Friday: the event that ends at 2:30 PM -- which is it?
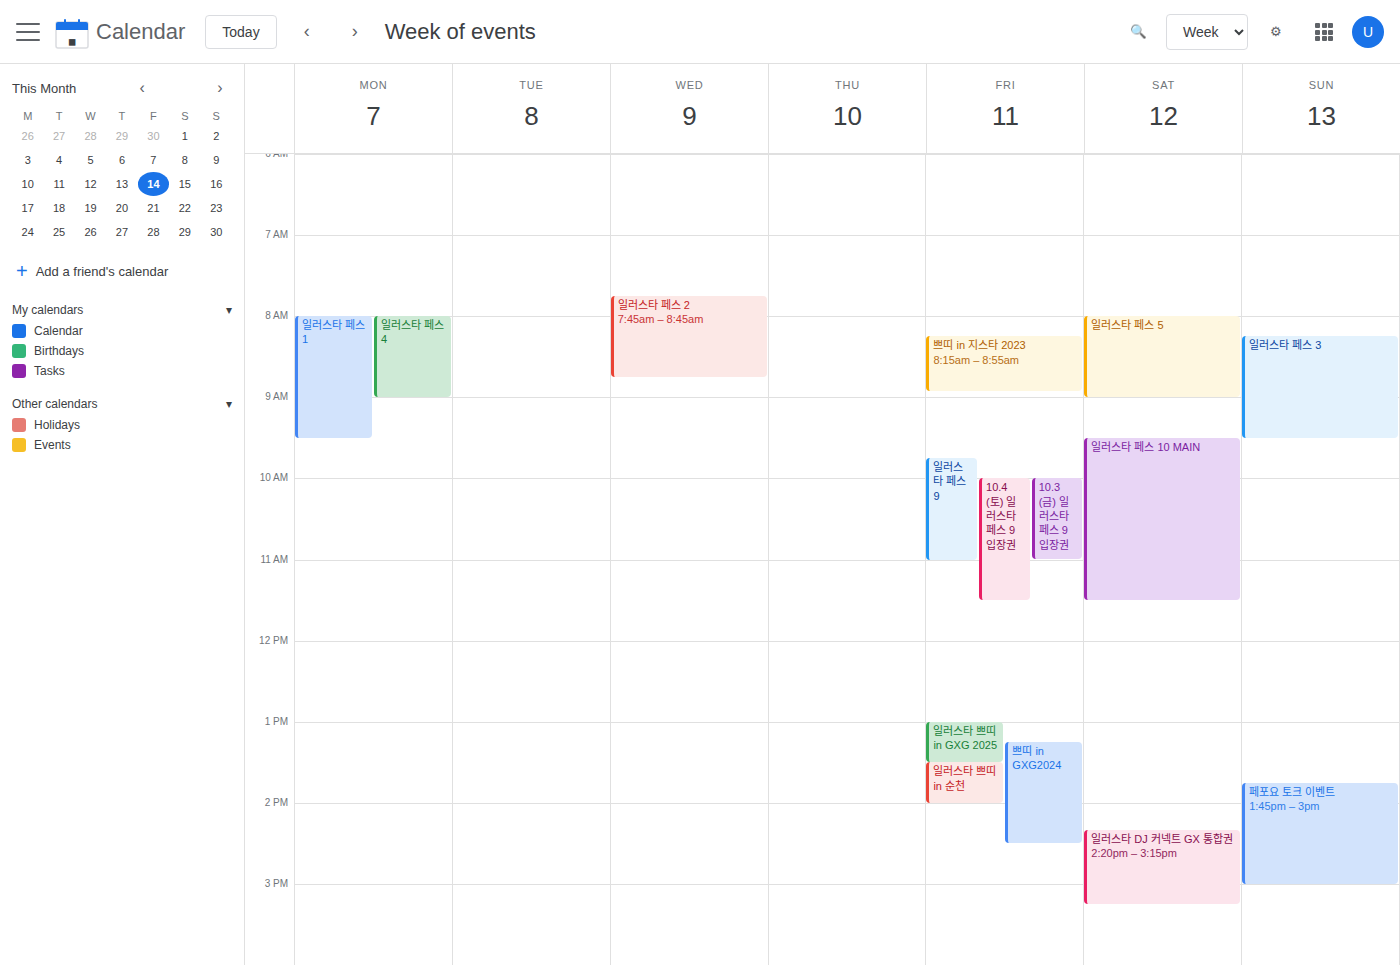
"쁘띠 in GXG2024"